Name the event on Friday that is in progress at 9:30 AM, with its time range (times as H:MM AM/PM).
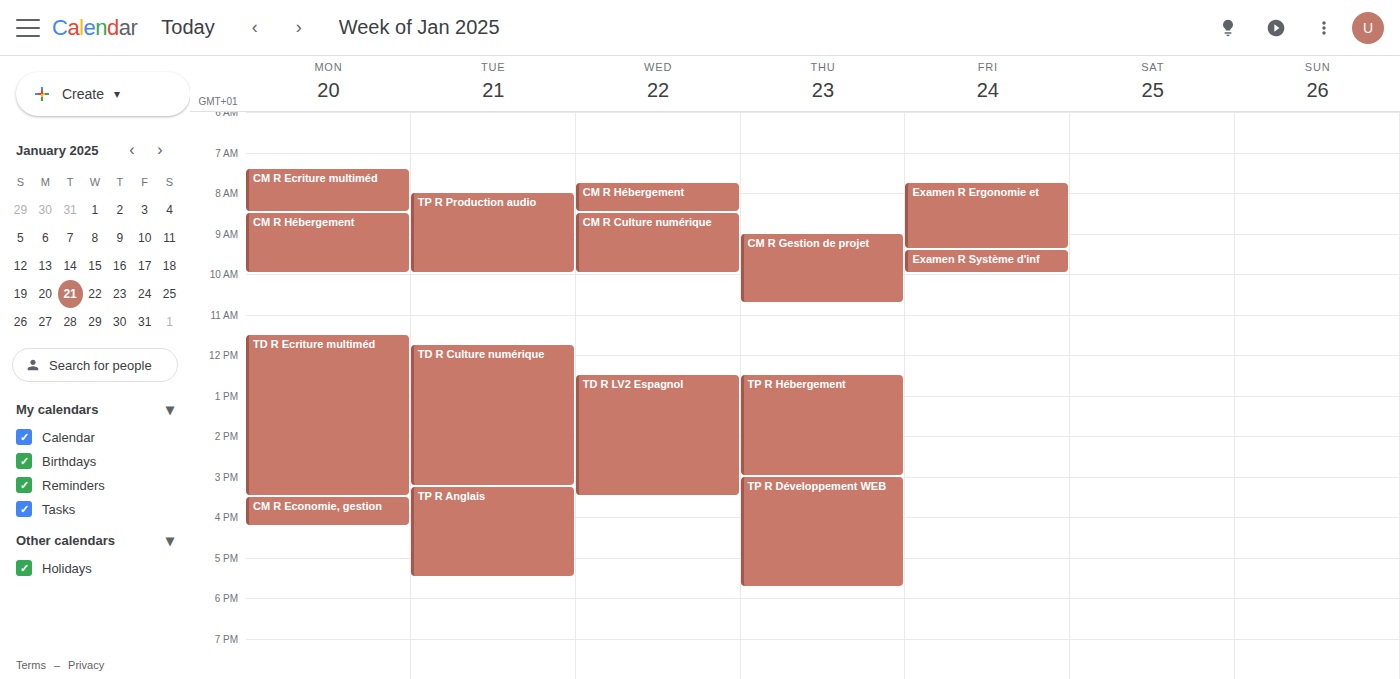
"Examen R Système d'inf", 9:25 AM to 10:00 AM